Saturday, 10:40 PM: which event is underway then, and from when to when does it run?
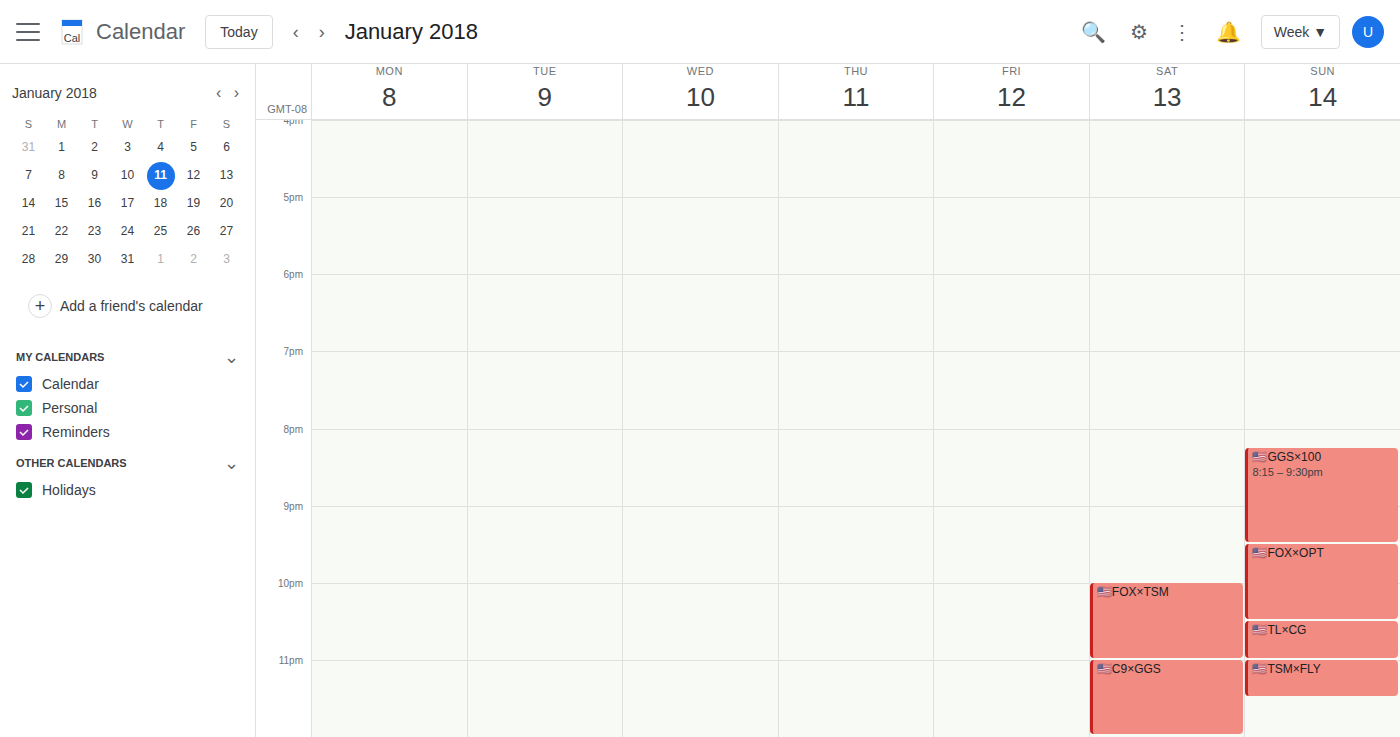
"🇺🇸FOX×TSM", 10:00 PM to 11:00 PM